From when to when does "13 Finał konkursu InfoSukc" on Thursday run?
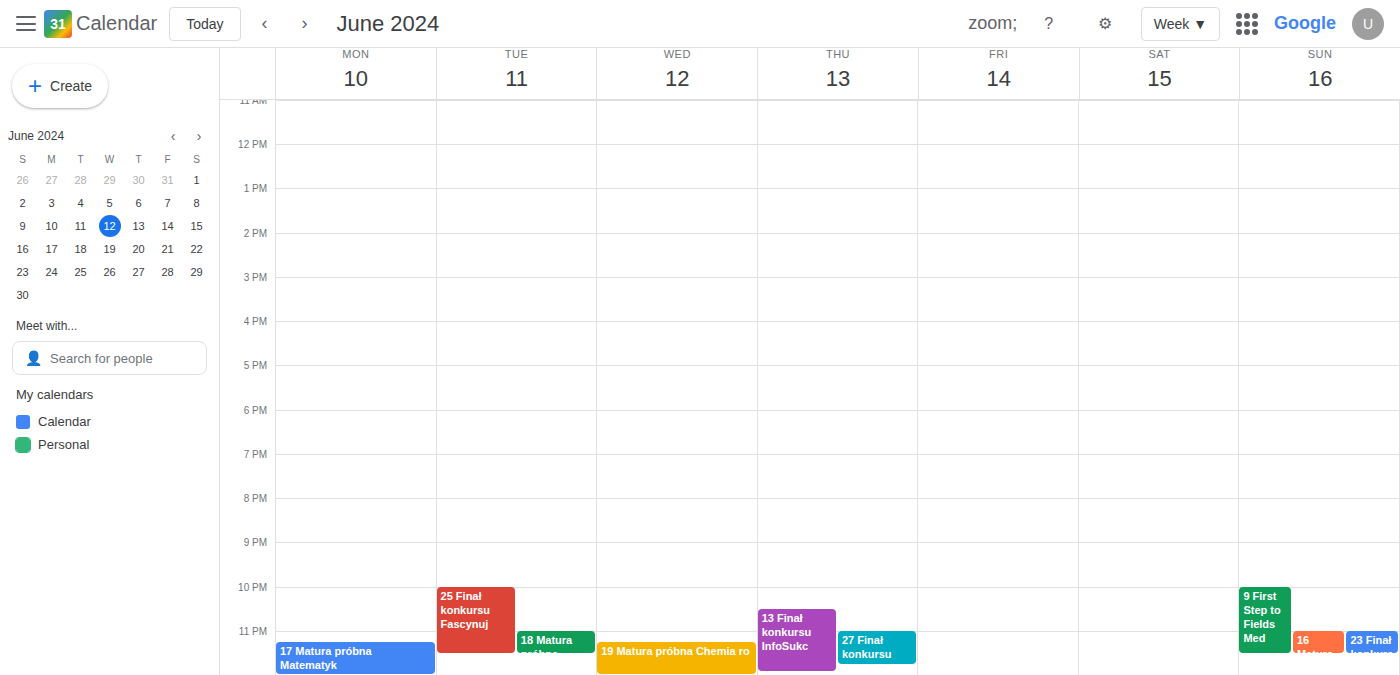
10:30 PM to 11:55 PM